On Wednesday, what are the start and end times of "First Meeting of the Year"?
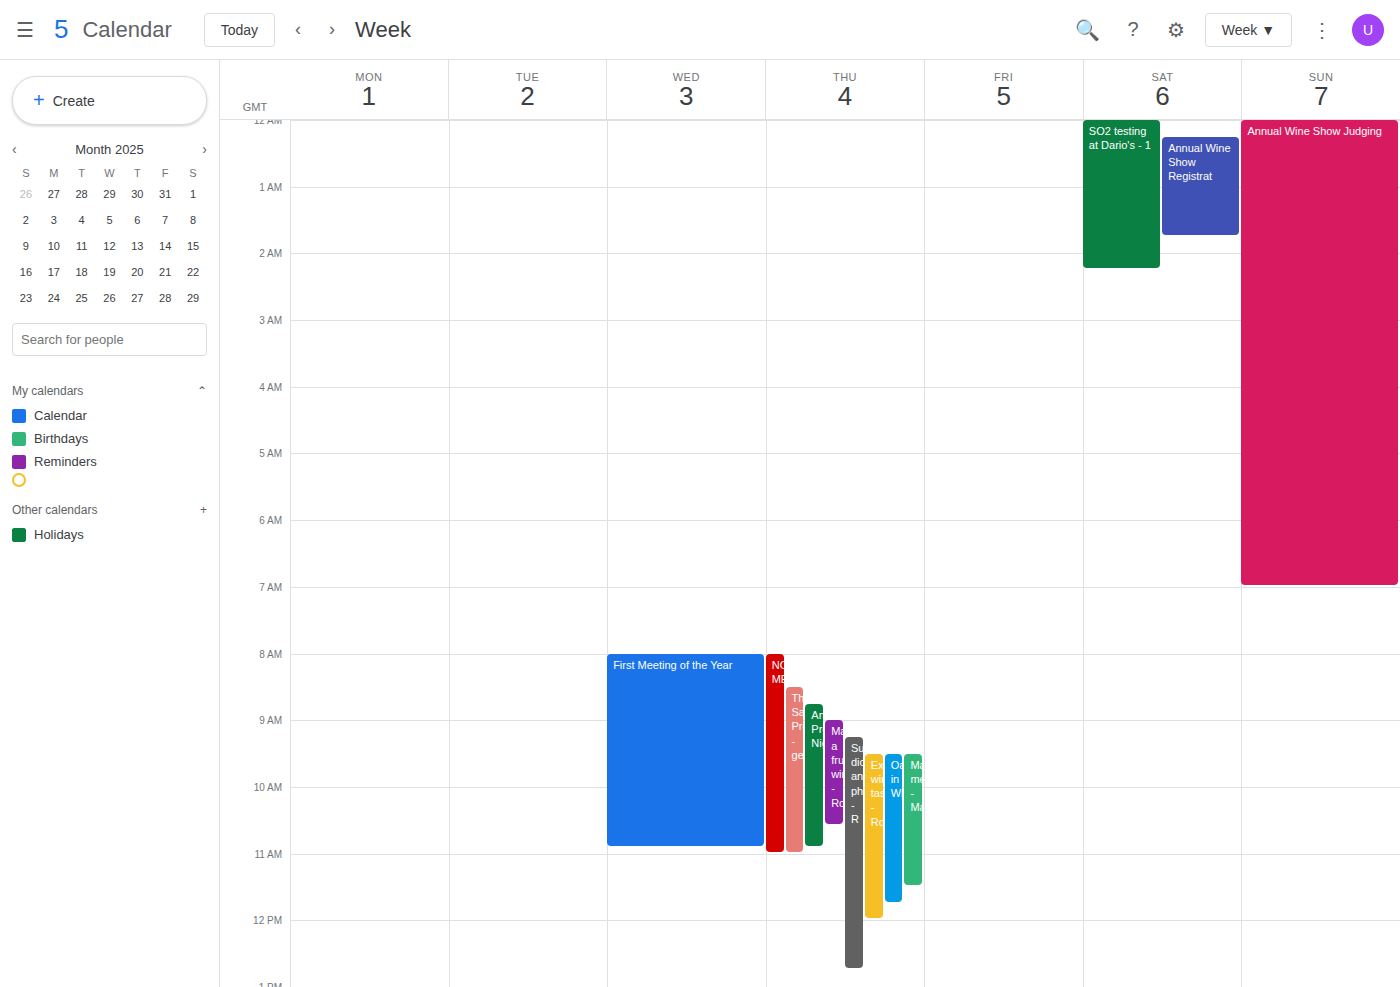
8:00 AM to 10:55 AM